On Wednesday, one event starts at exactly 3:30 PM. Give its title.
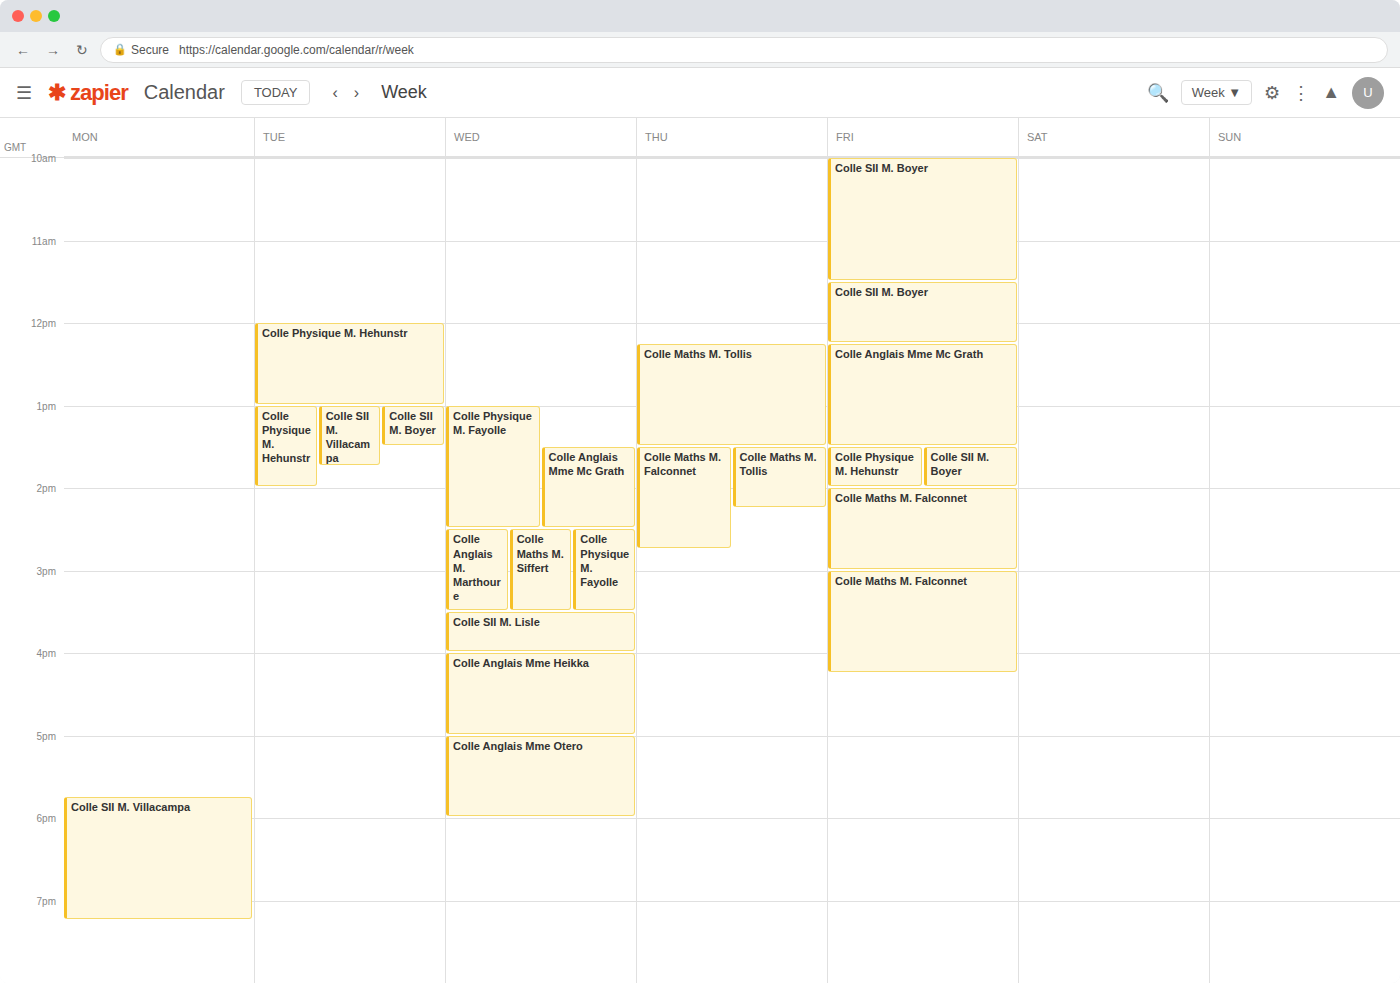
"Colle SII M. Lisle"